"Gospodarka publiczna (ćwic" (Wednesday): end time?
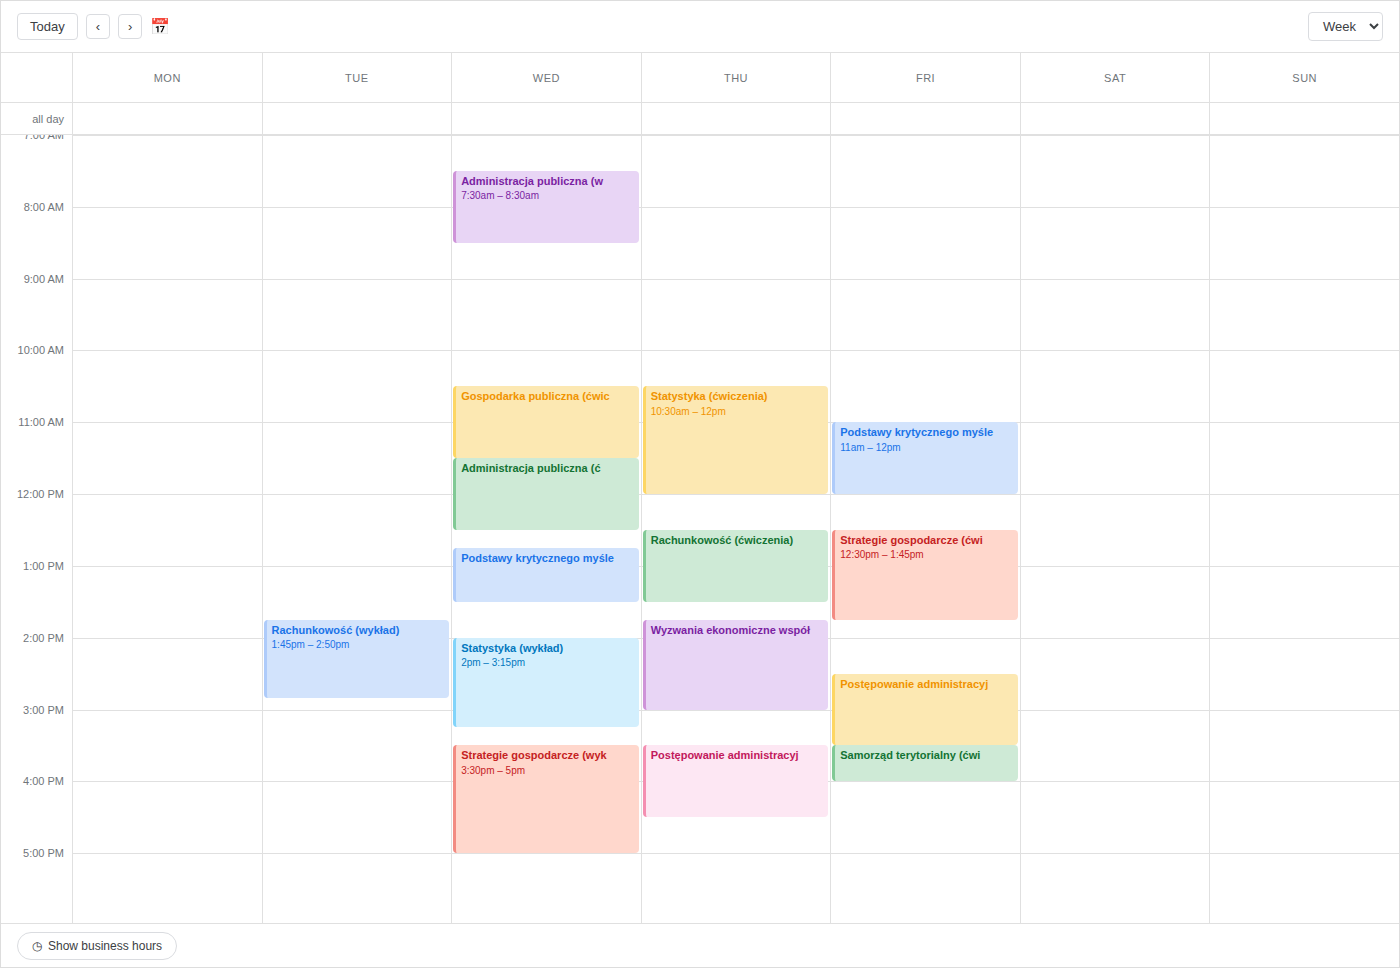
11:30 AM